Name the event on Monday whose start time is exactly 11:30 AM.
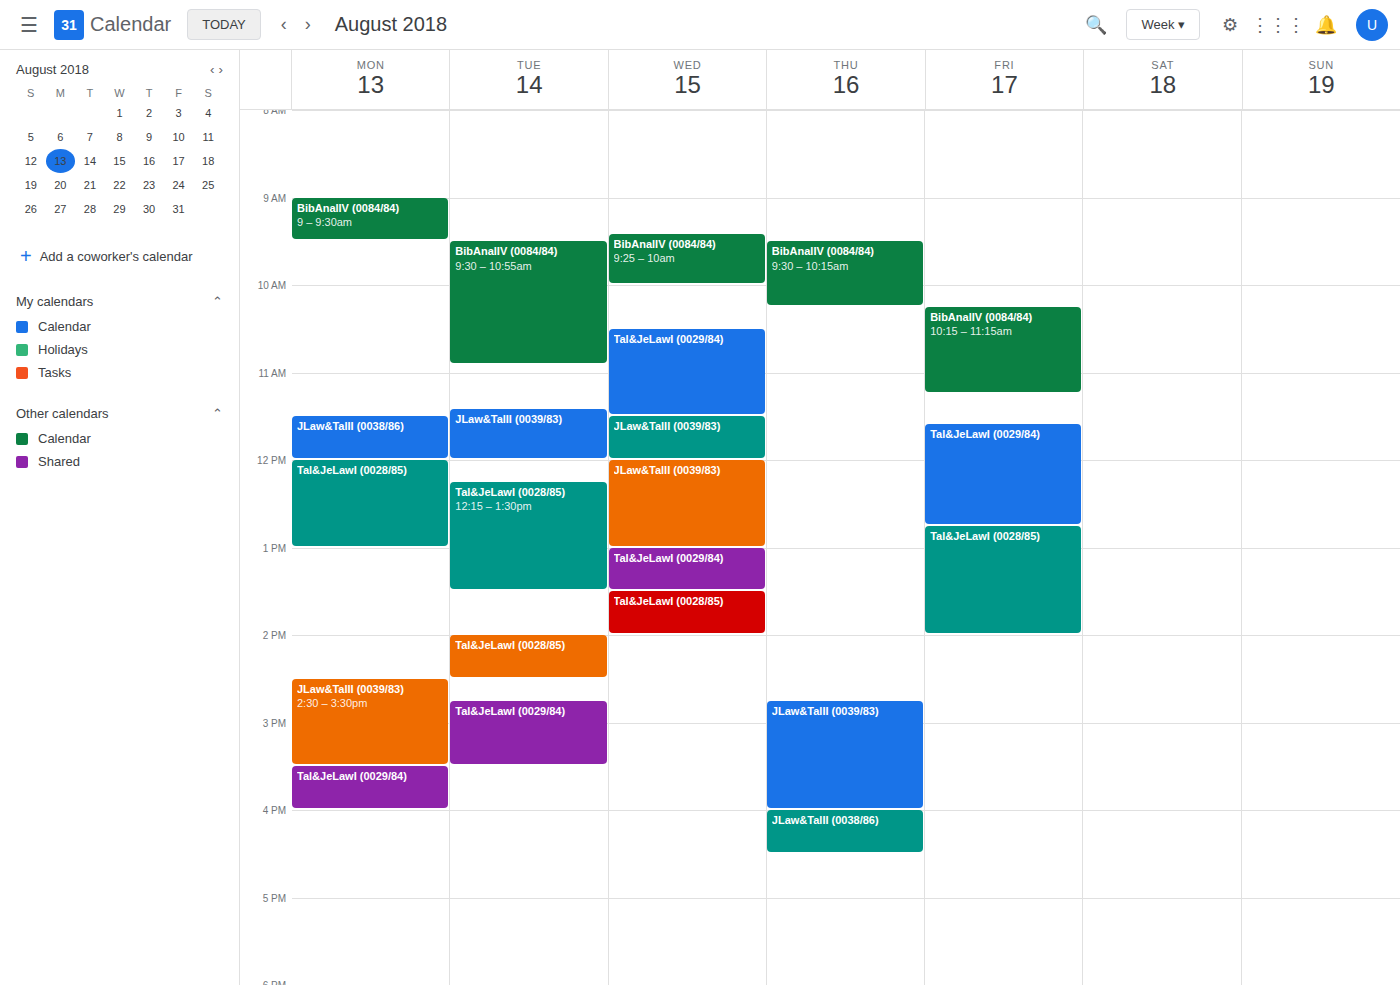
"JLaw&TalII (0038/86)"